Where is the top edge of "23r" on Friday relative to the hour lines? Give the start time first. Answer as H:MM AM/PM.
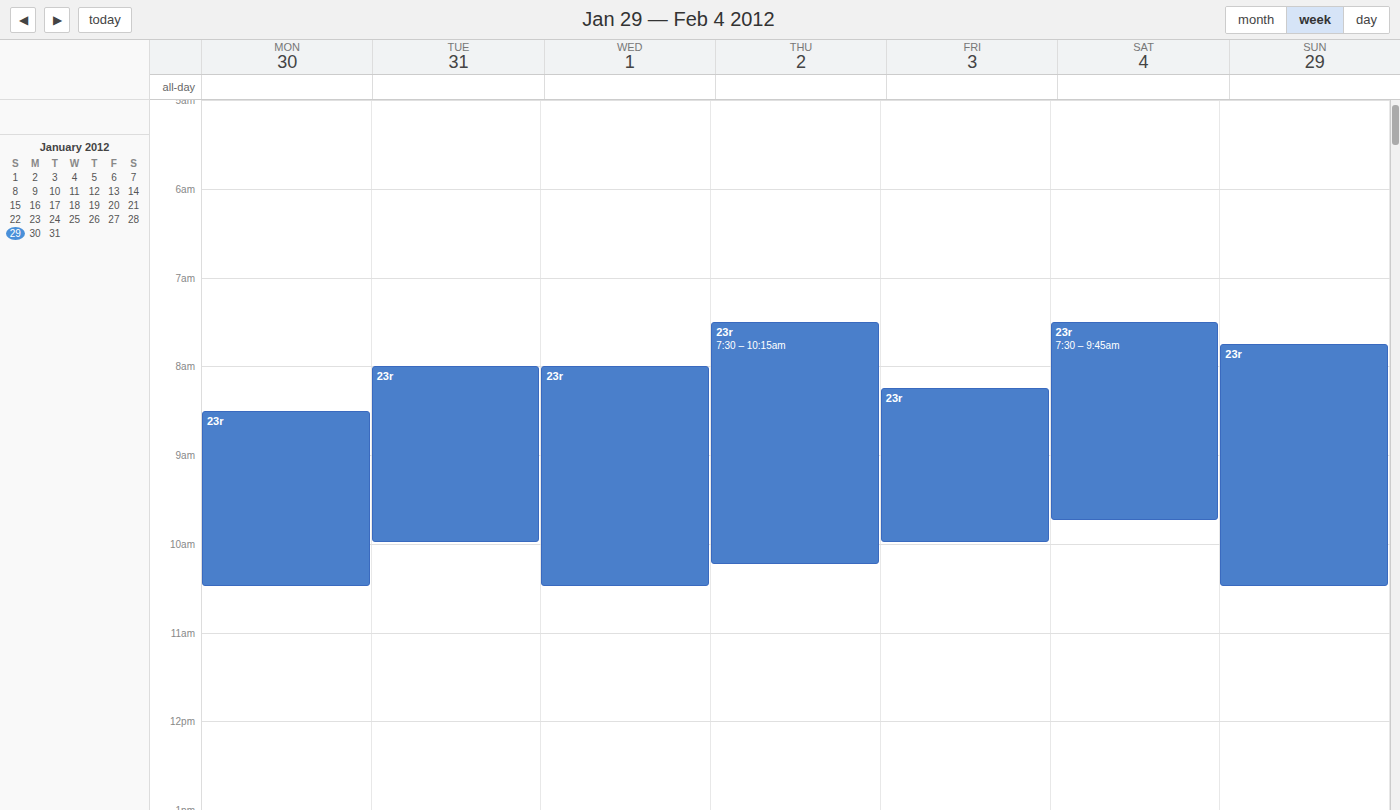
8:15 AM -- neither: a quarter of the way from the 8 AM line to the 9 AM line.